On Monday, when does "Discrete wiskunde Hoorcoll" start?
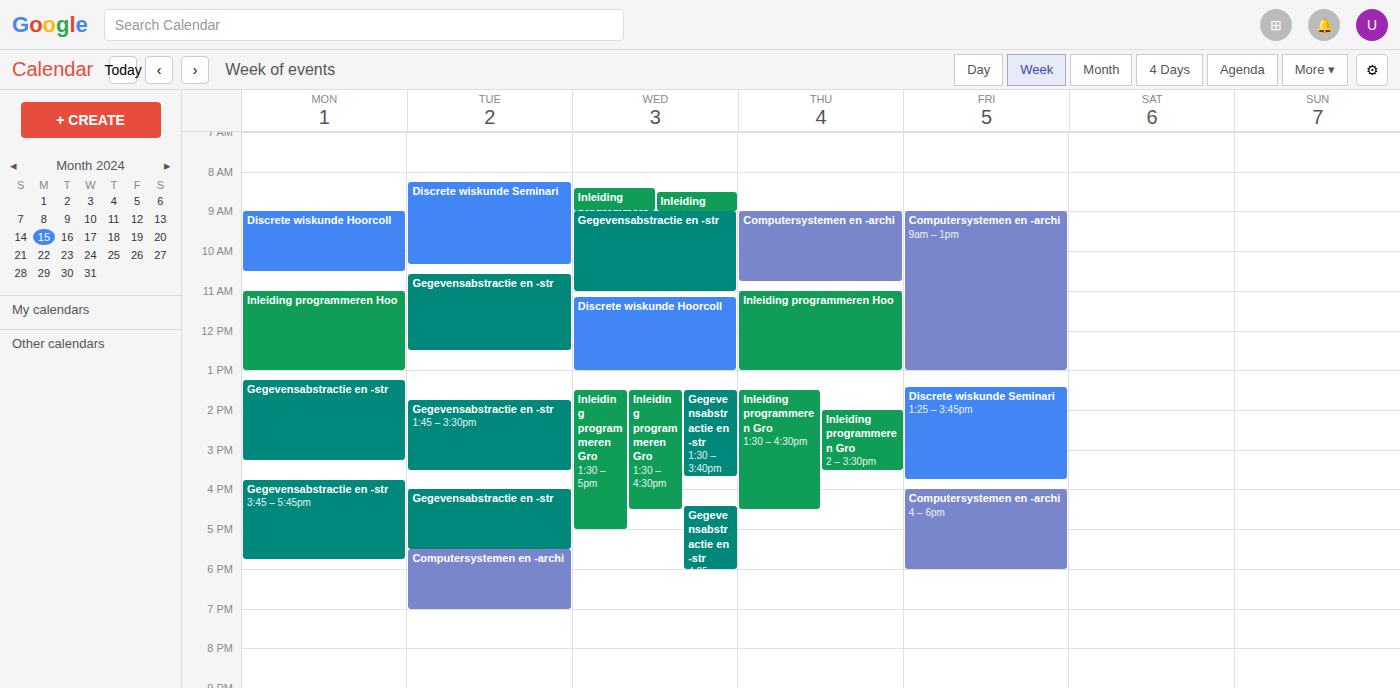
9:00 AM